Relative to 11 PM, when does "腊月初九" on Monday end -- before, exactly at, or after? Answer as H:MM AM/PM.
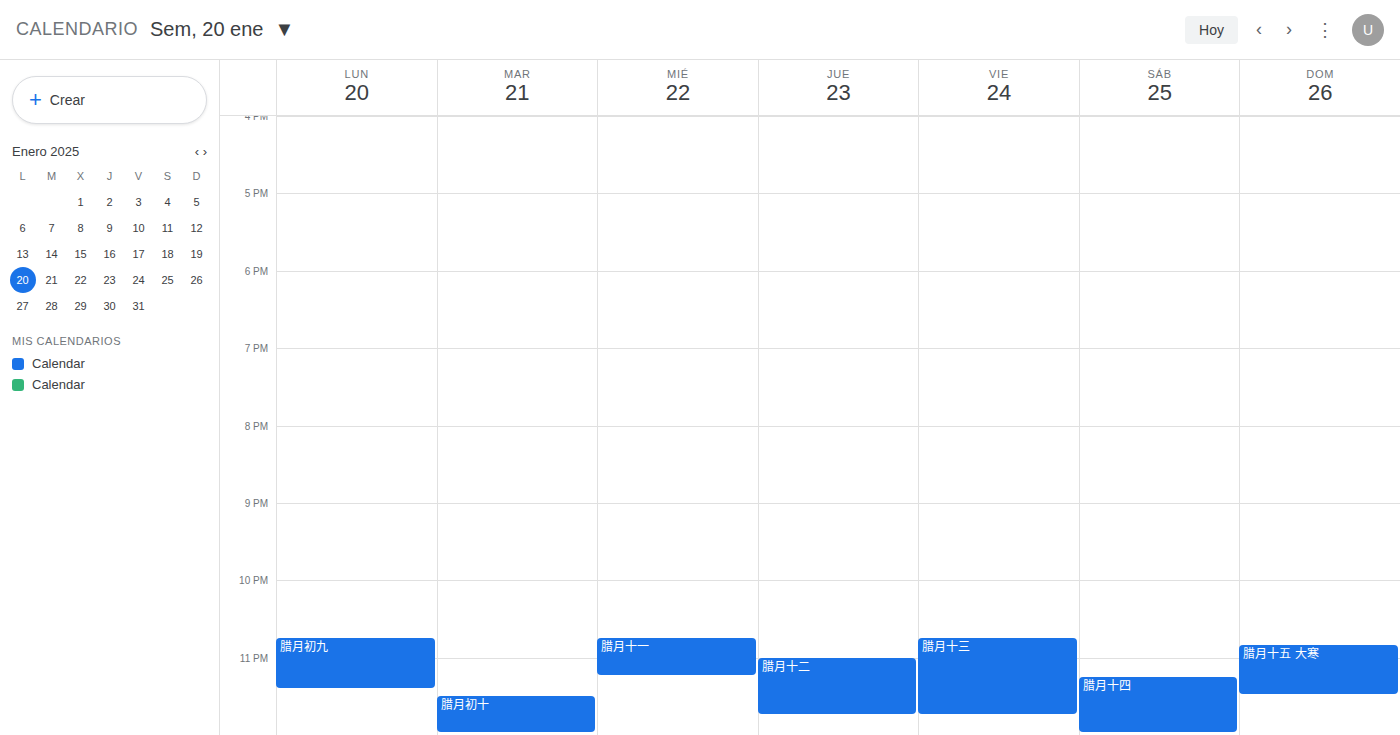
11:25 PM -- after 11 PM, 25 minutes below the 11 PM line.